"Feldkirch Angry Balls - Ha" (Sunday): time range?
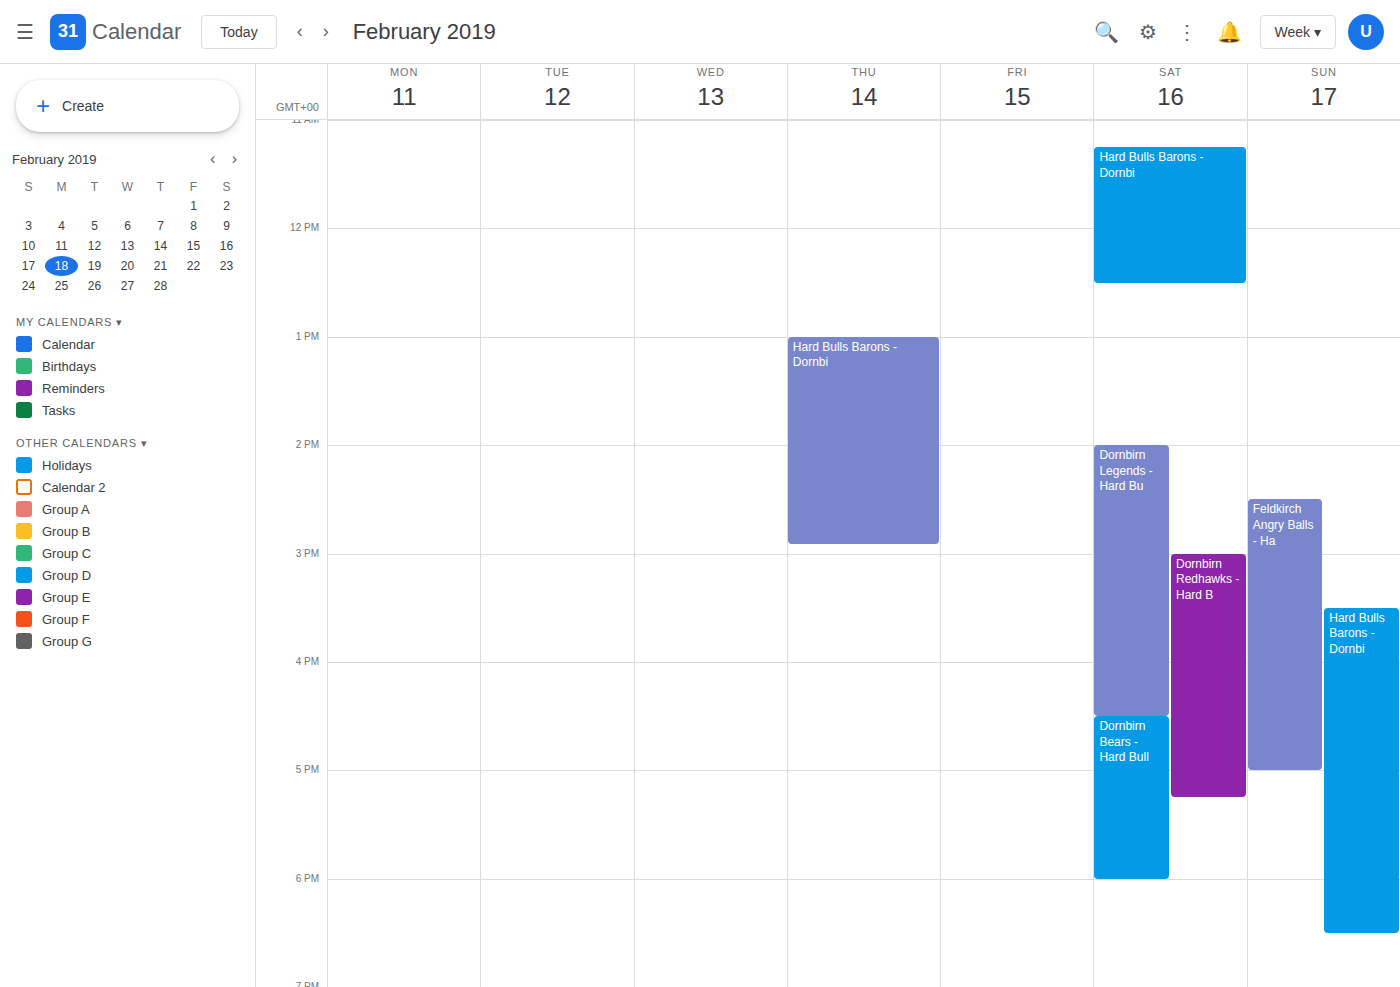
2:30 PM to 5:00 PM